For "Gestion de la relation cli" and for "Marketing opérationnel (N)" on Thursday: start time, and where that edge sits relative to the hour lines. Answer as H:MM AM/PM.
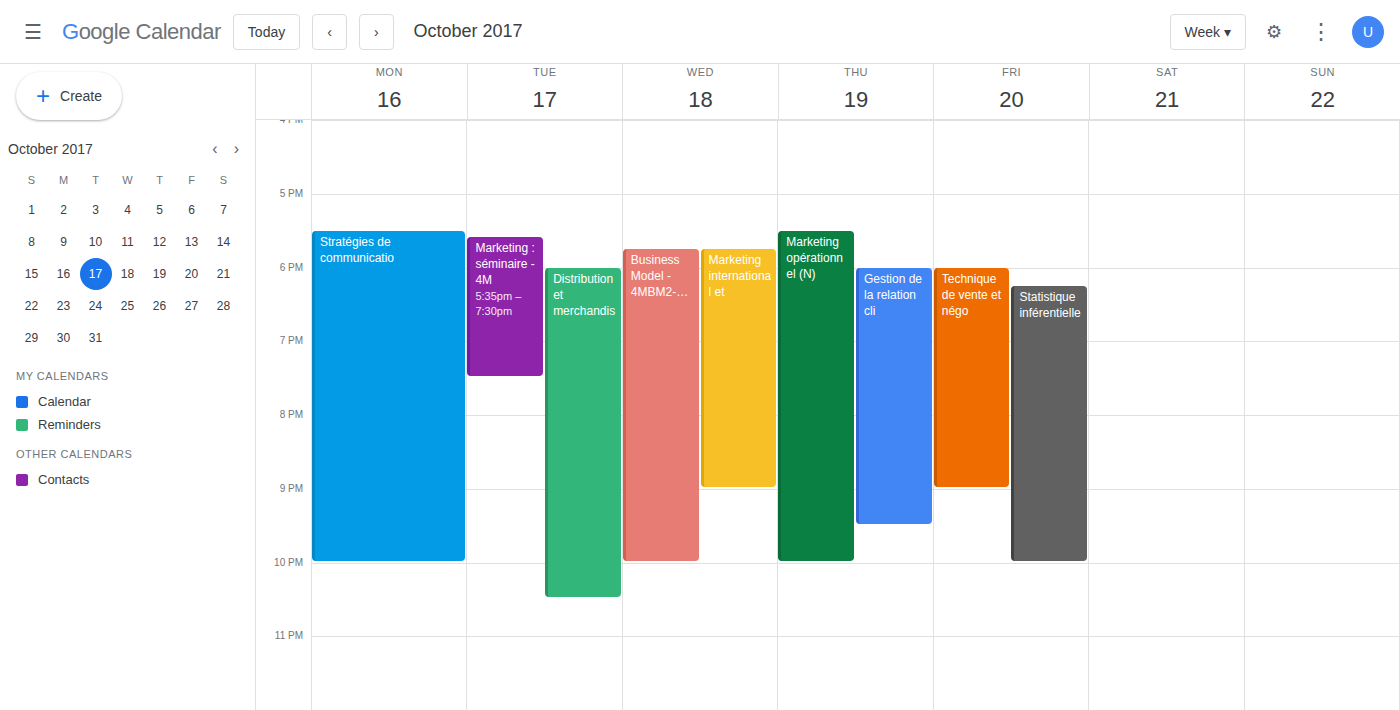
"Gestion de la relation cli": 6:00 PM, exactly on the 6 PM line. "Marketing opérationnel (N)": 5:30 PM, halfway between the 5 PM and 6 PM lines.